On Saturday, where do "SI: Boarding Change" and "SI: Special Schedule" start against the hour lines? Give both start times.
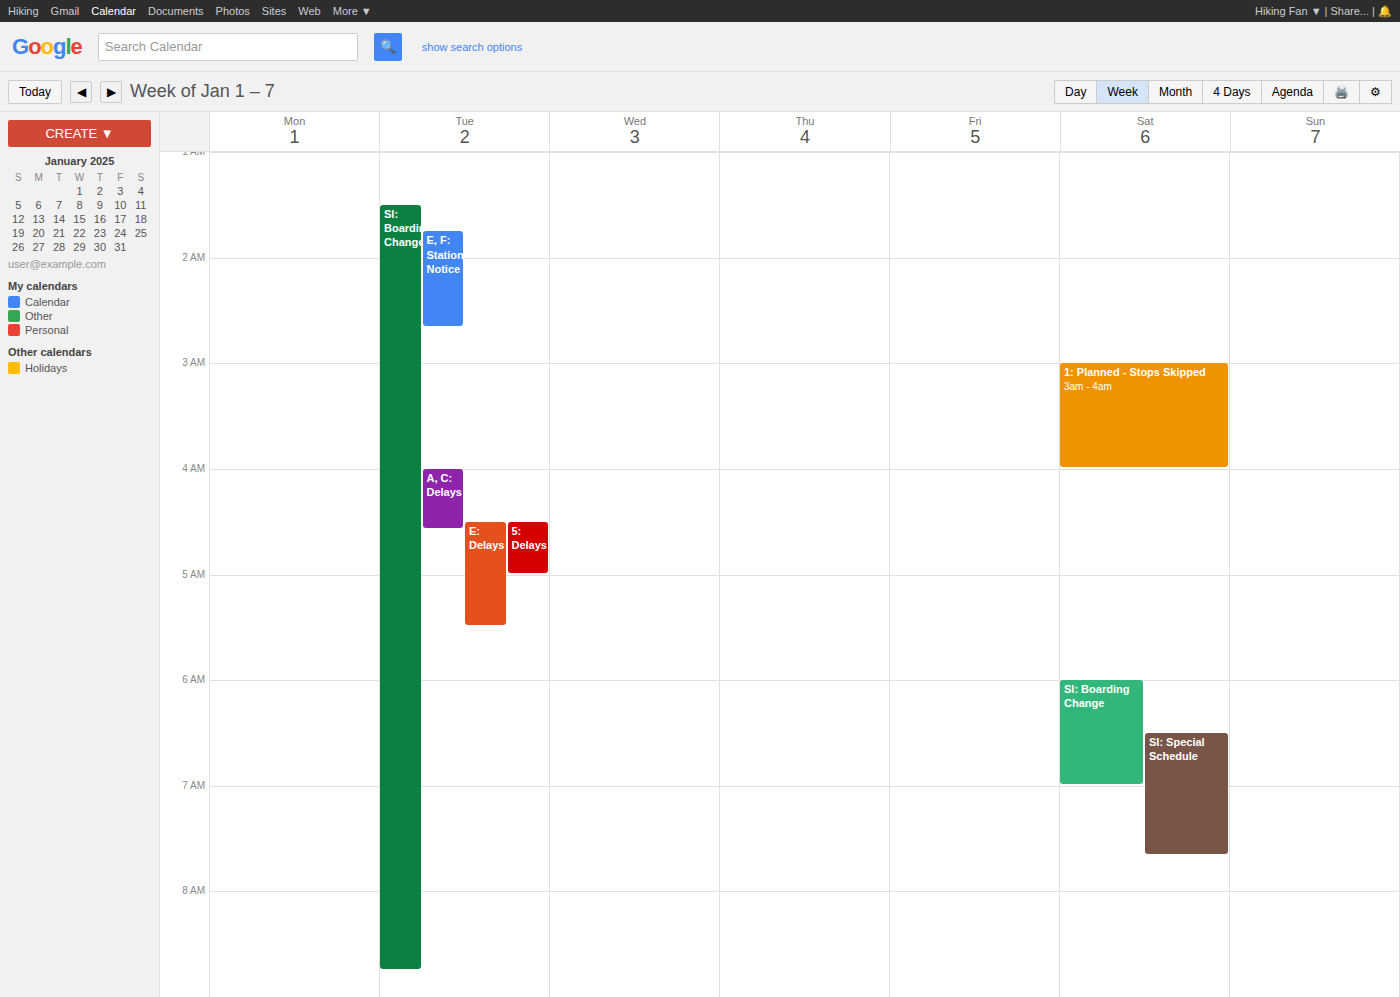
"SI: Boarding Change": 06:00, exactly on the 06:00 line. "SI: Special Schedule": 06:30, halfway between the 06:00 and 07:00 lines.